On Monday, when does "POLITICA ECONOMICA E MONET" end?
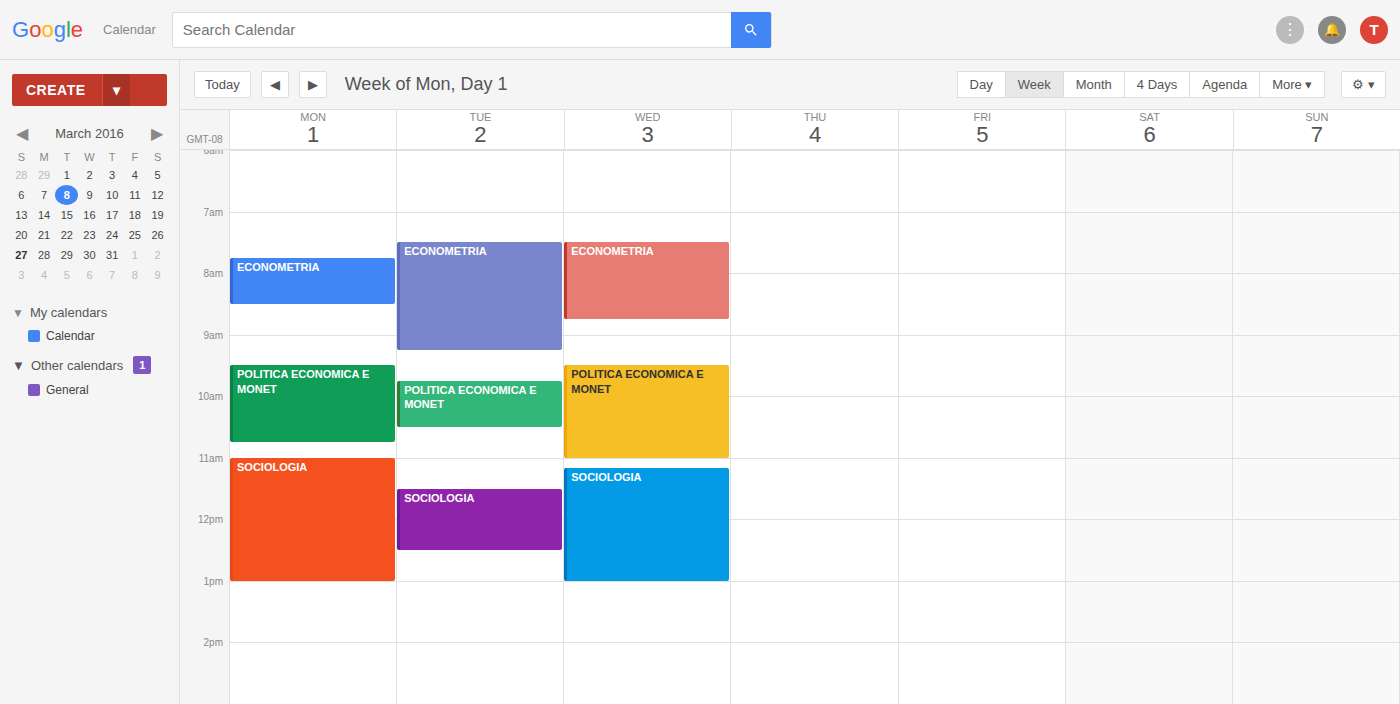
10:45 AM